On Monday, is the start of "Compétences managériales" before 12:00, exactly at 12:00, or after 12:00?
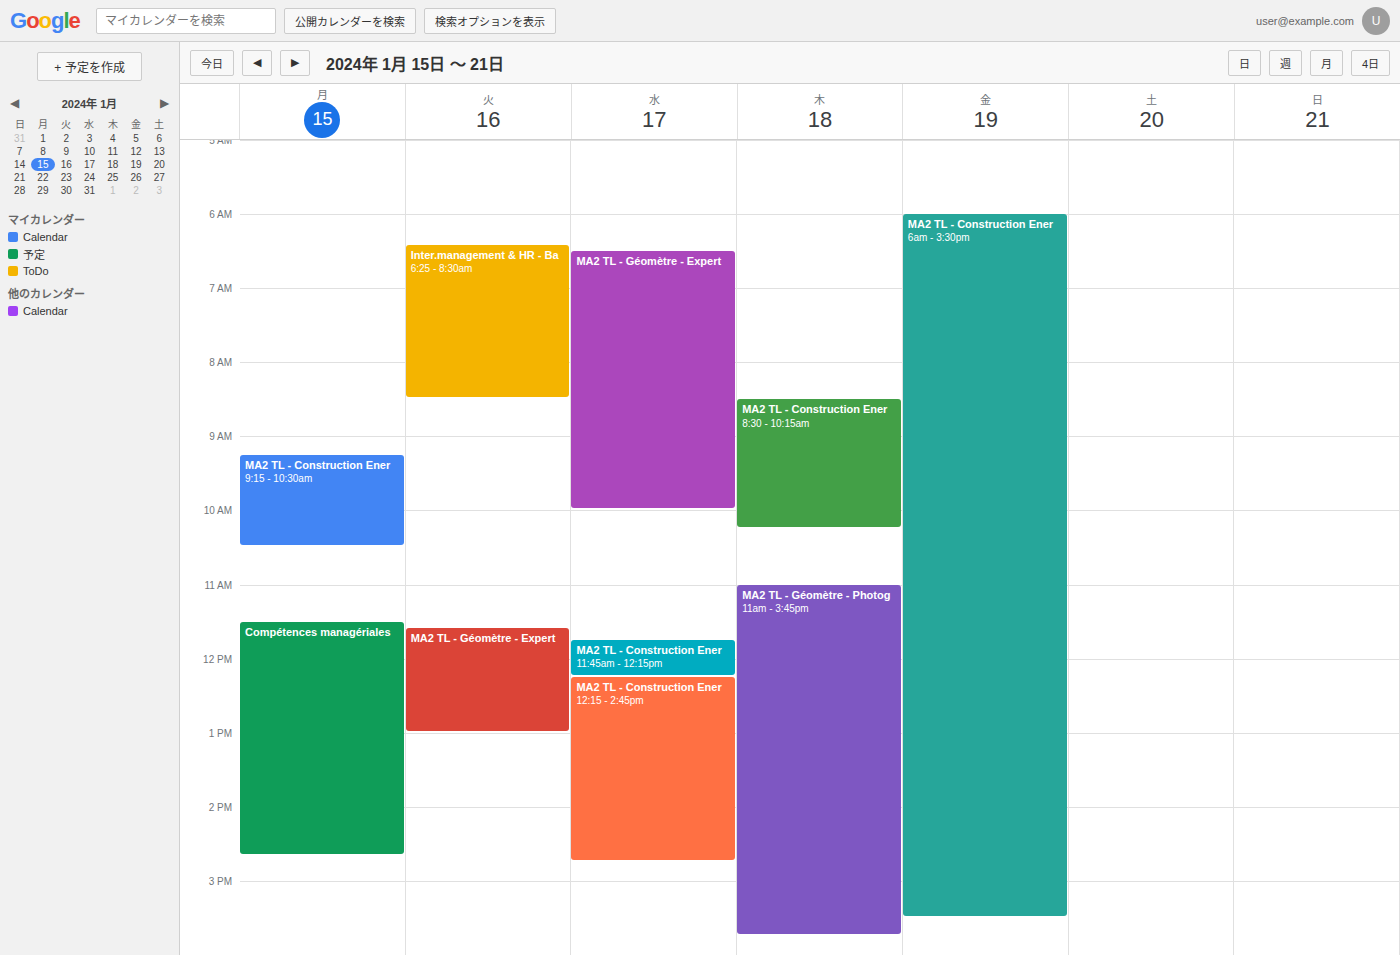
11:30 -- before 12:00, 30 minutes above the 12:00 line.